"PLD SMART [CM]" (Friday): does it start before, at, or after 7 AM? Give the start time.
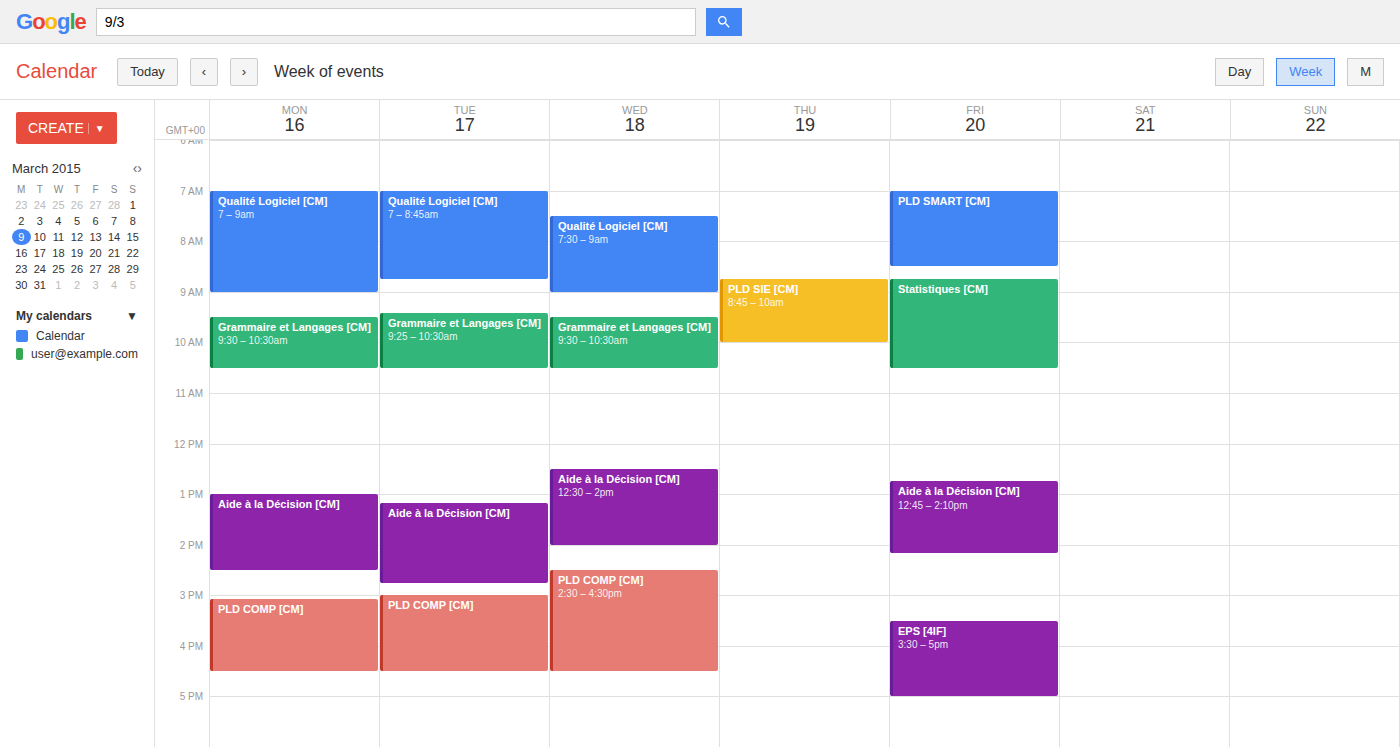
7:00 AM -- exactly at 7 AM, on the 7 AM line.